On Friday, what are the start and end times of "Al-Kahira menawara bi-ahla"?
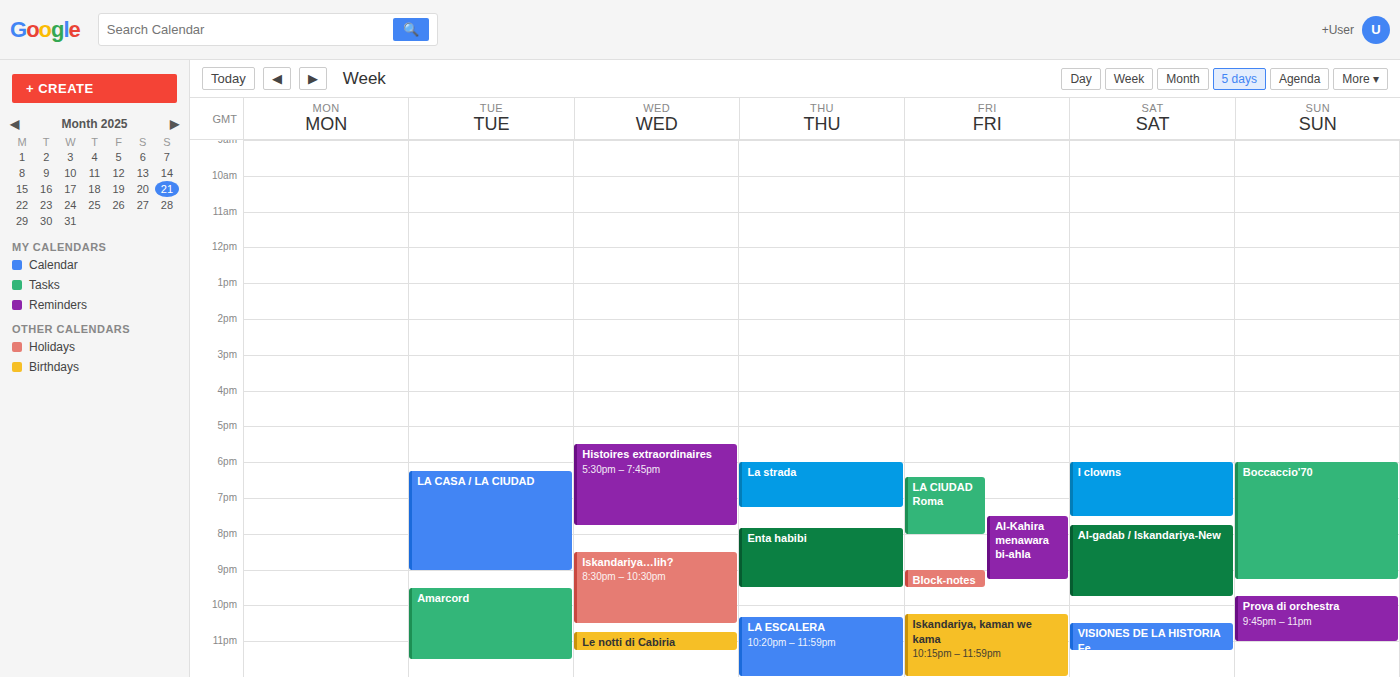
7:30 PM to 9:15 PM